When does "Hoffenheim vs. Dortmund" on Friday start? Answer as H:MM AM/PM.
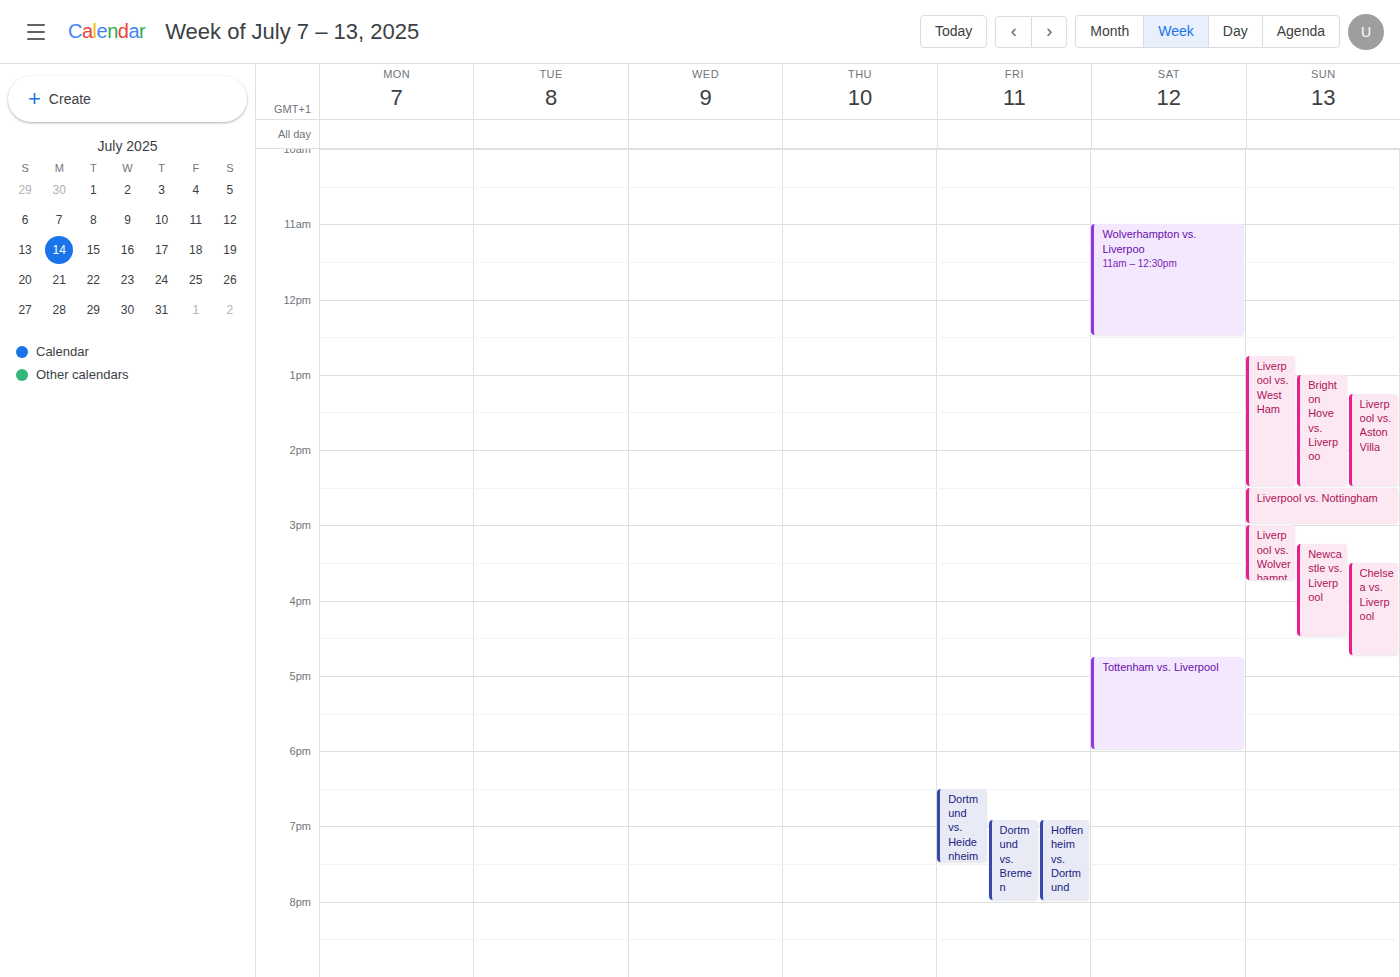
6:55 PM